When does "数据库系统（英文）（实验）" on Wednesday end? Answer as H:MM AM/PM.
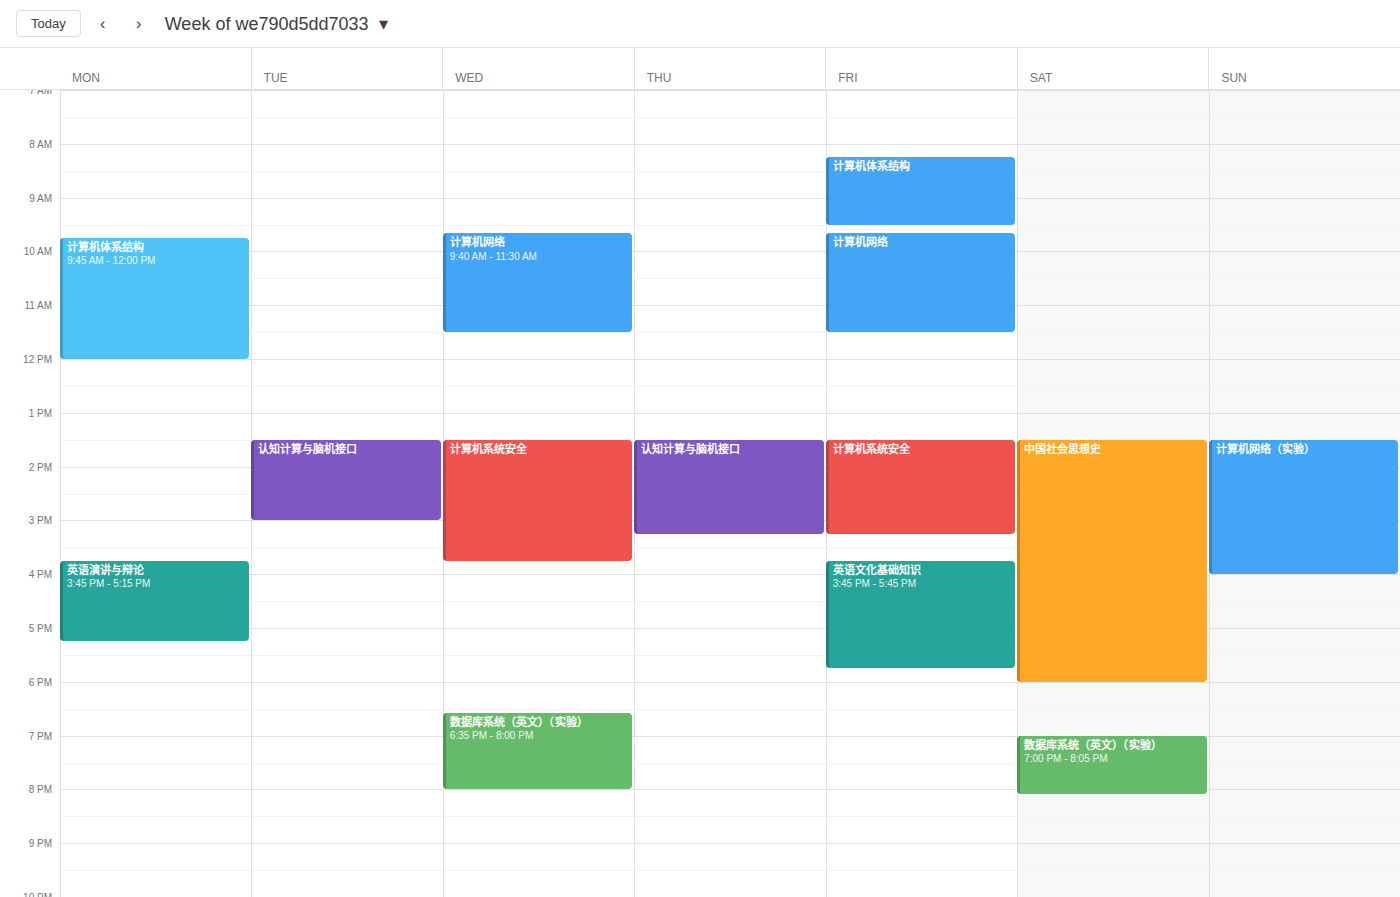
8:00 PM